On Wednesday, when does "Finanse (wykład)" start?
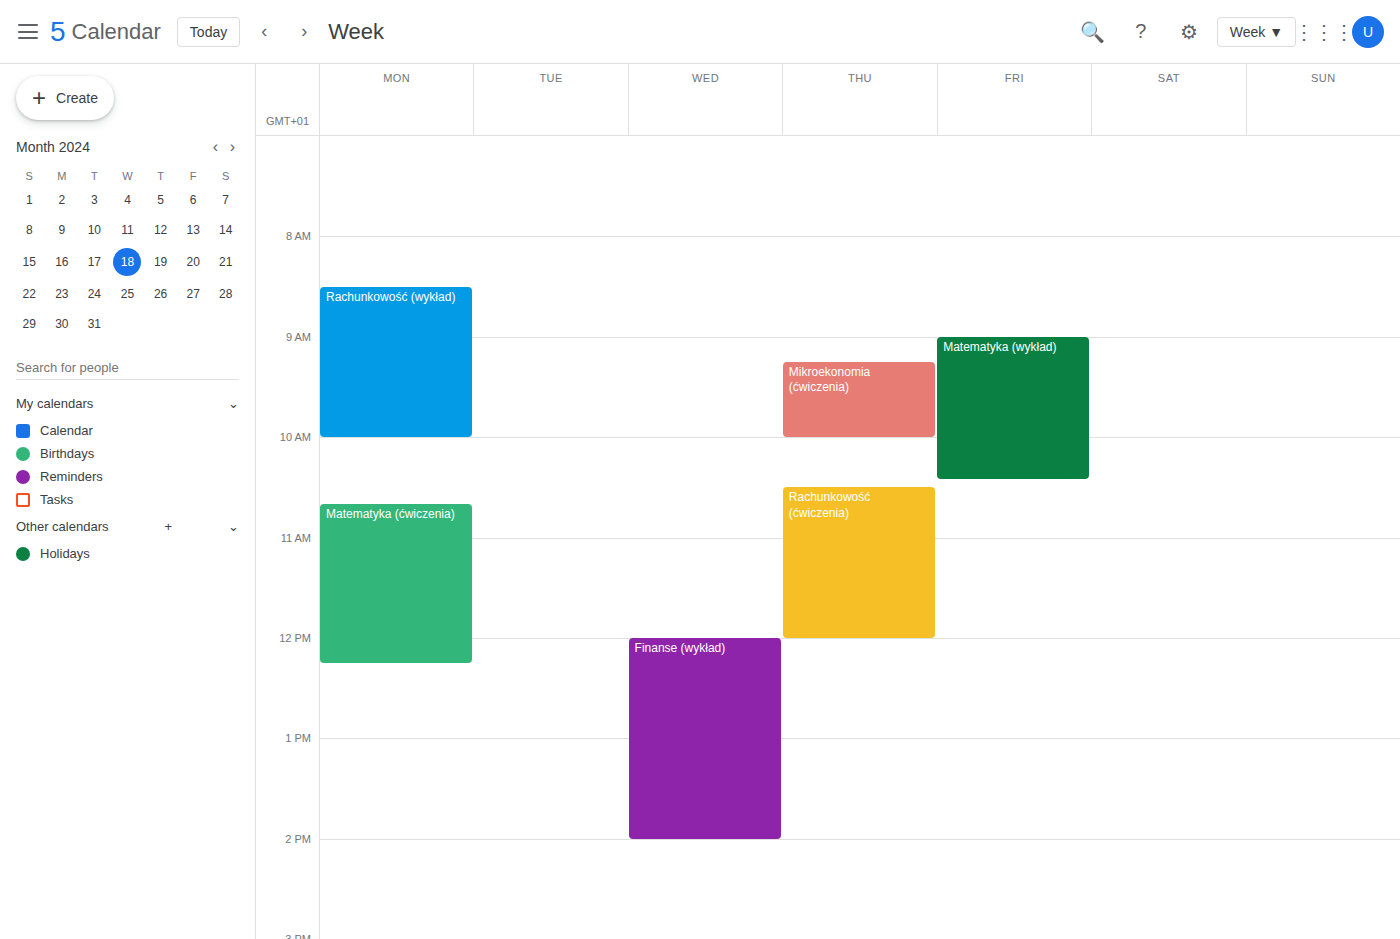
12:00 PM